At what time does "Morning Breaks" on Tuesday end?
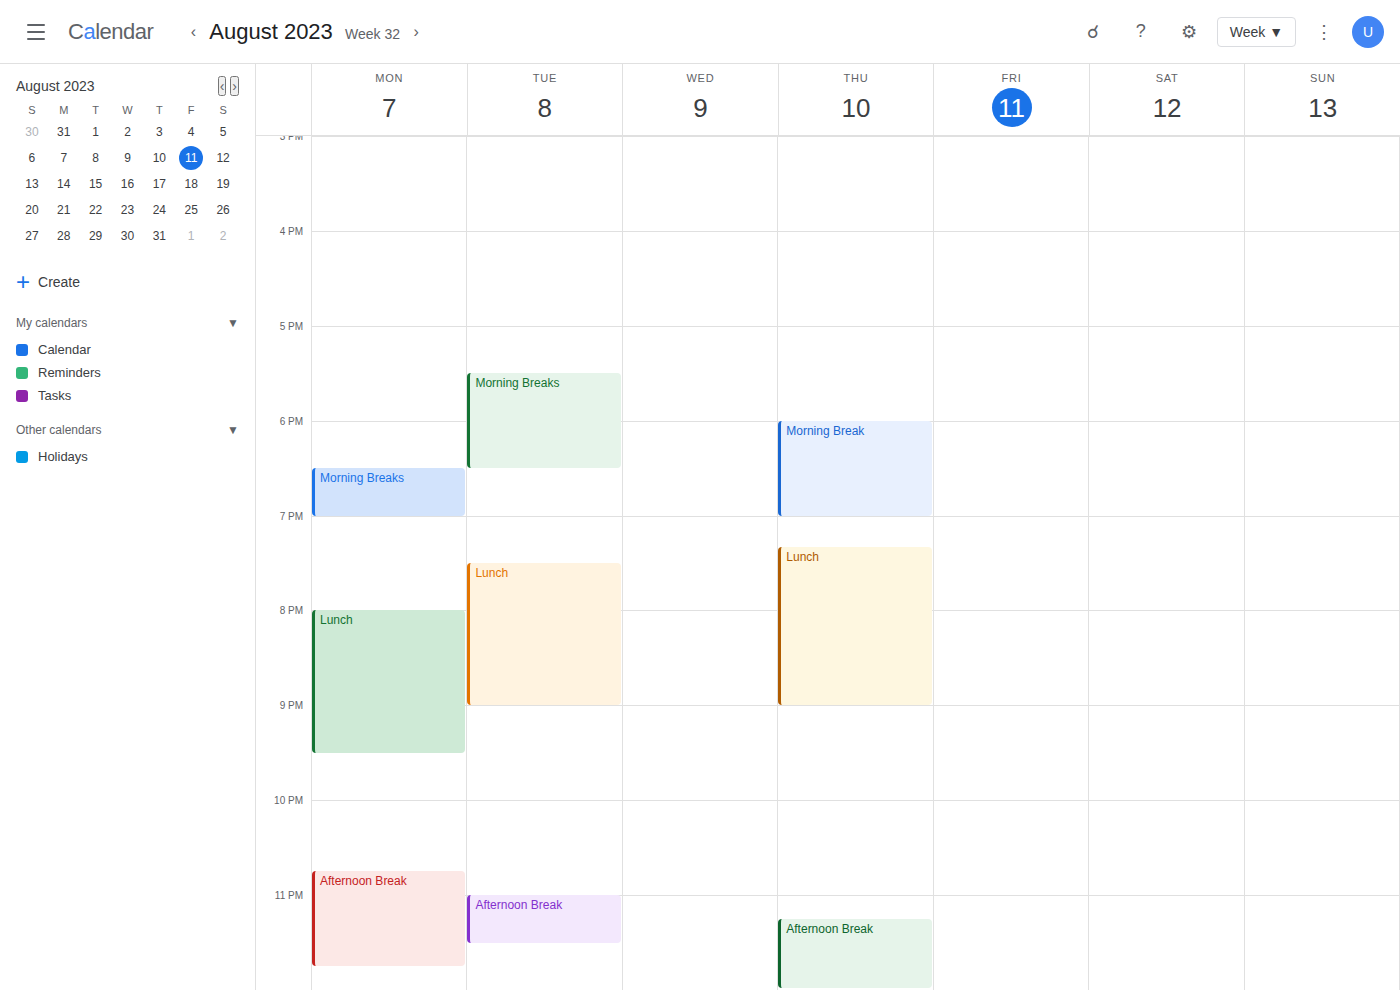
18:30